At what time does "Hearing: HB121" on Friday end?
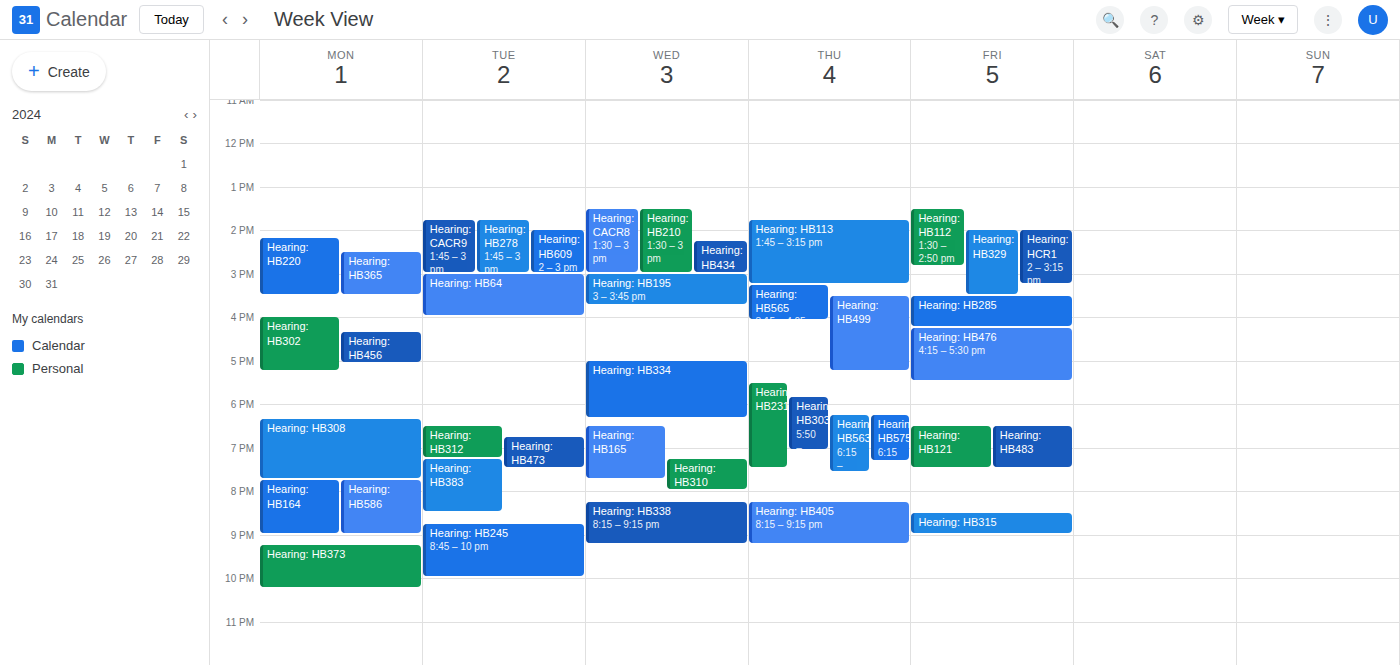
7:30 PM